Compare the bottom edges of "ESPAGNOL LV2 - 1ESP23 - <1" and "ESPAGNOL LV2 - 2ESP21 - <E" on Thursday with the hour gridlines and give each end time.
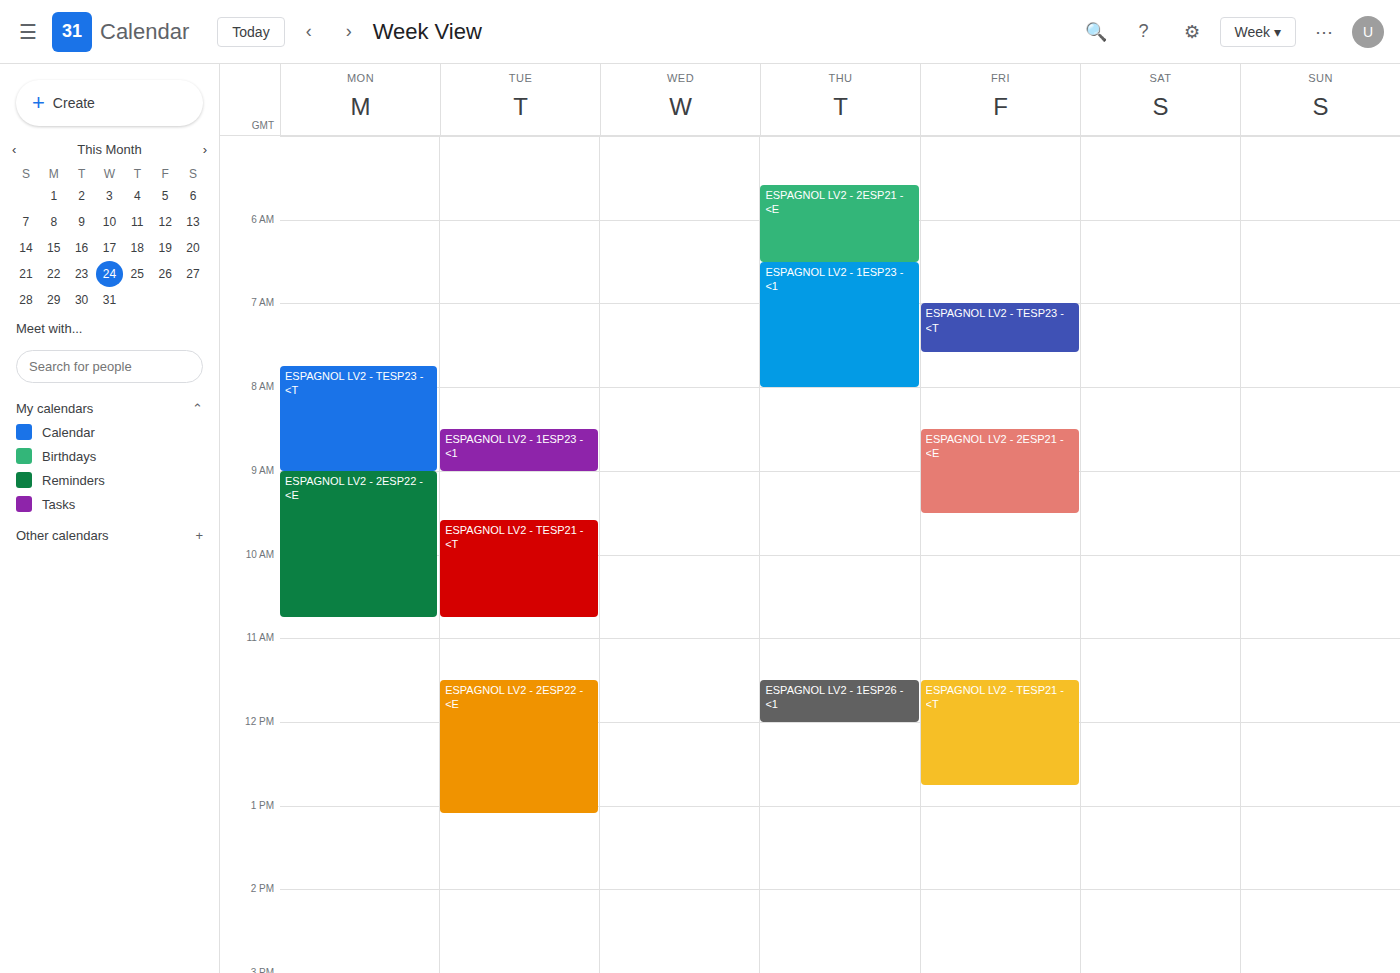
"ESPAGNOL LV2 - 1ESP23 - <1": 8:00 AM, exactly on the 8 AM line. "ESPAGNOL LV2 - 2ESP21 - <E": 6:30 AM, halfway between the 6 AM and 7 AM lines.